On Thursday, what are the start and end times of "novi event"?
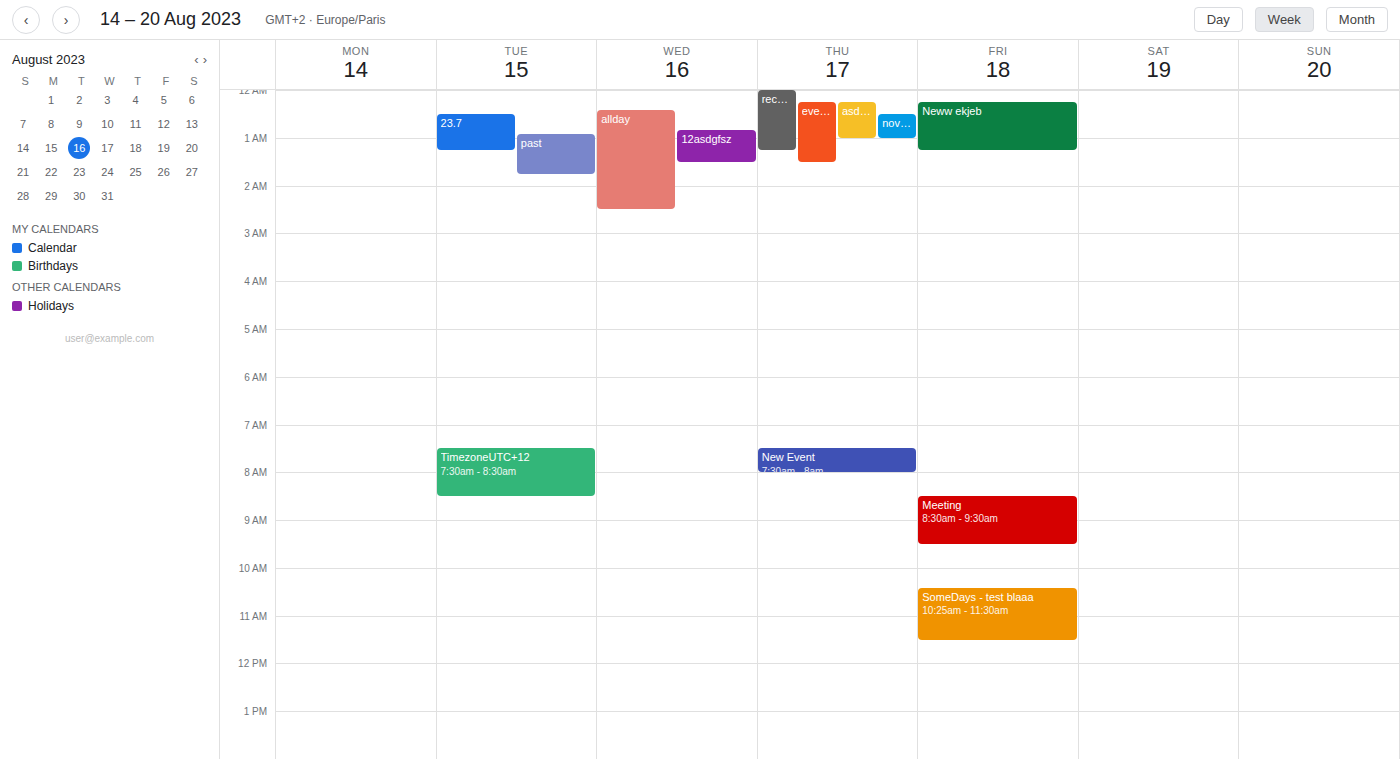
12:30 AM to 1:00 AM